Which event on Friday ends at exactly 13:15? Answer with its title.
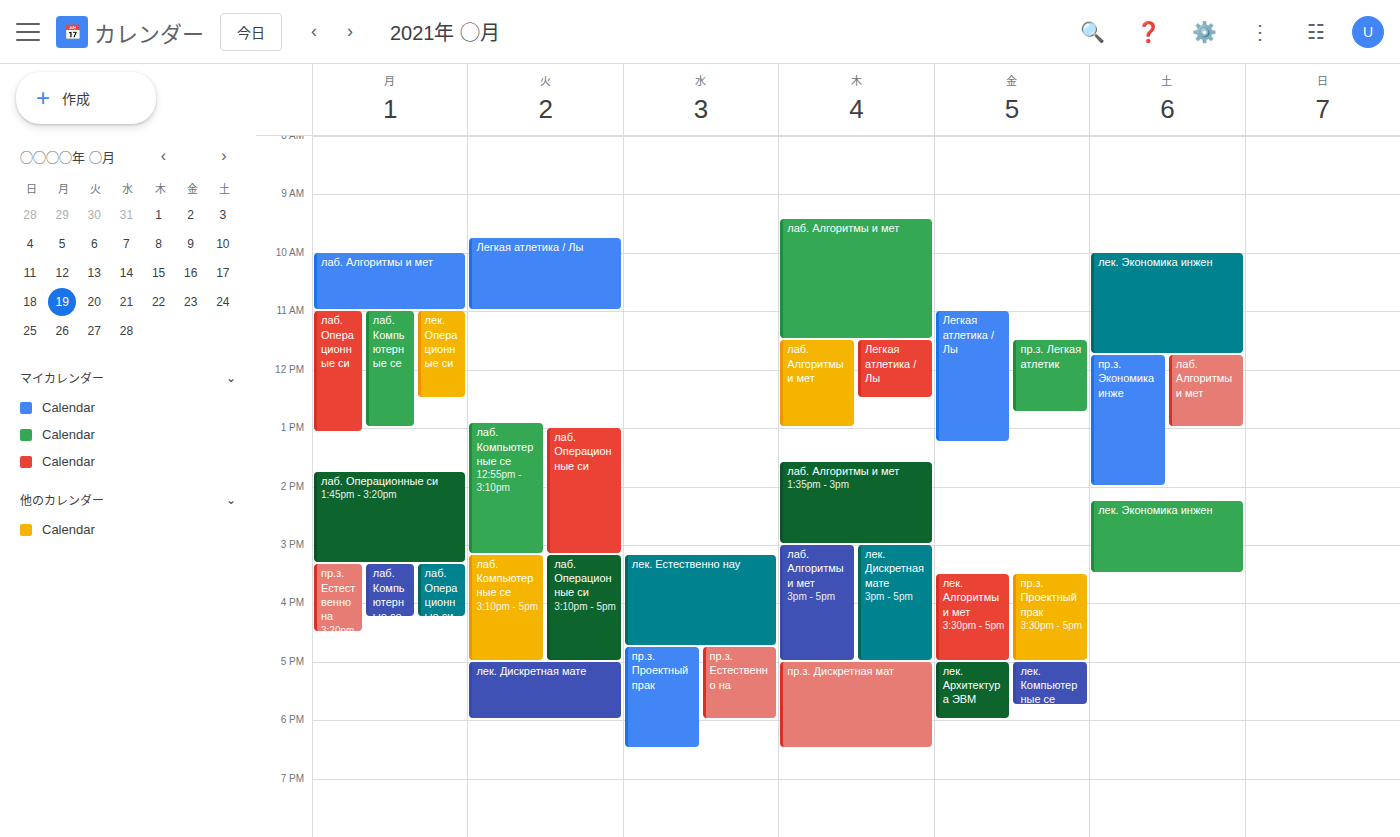
"Легкая атлетика / Лы"